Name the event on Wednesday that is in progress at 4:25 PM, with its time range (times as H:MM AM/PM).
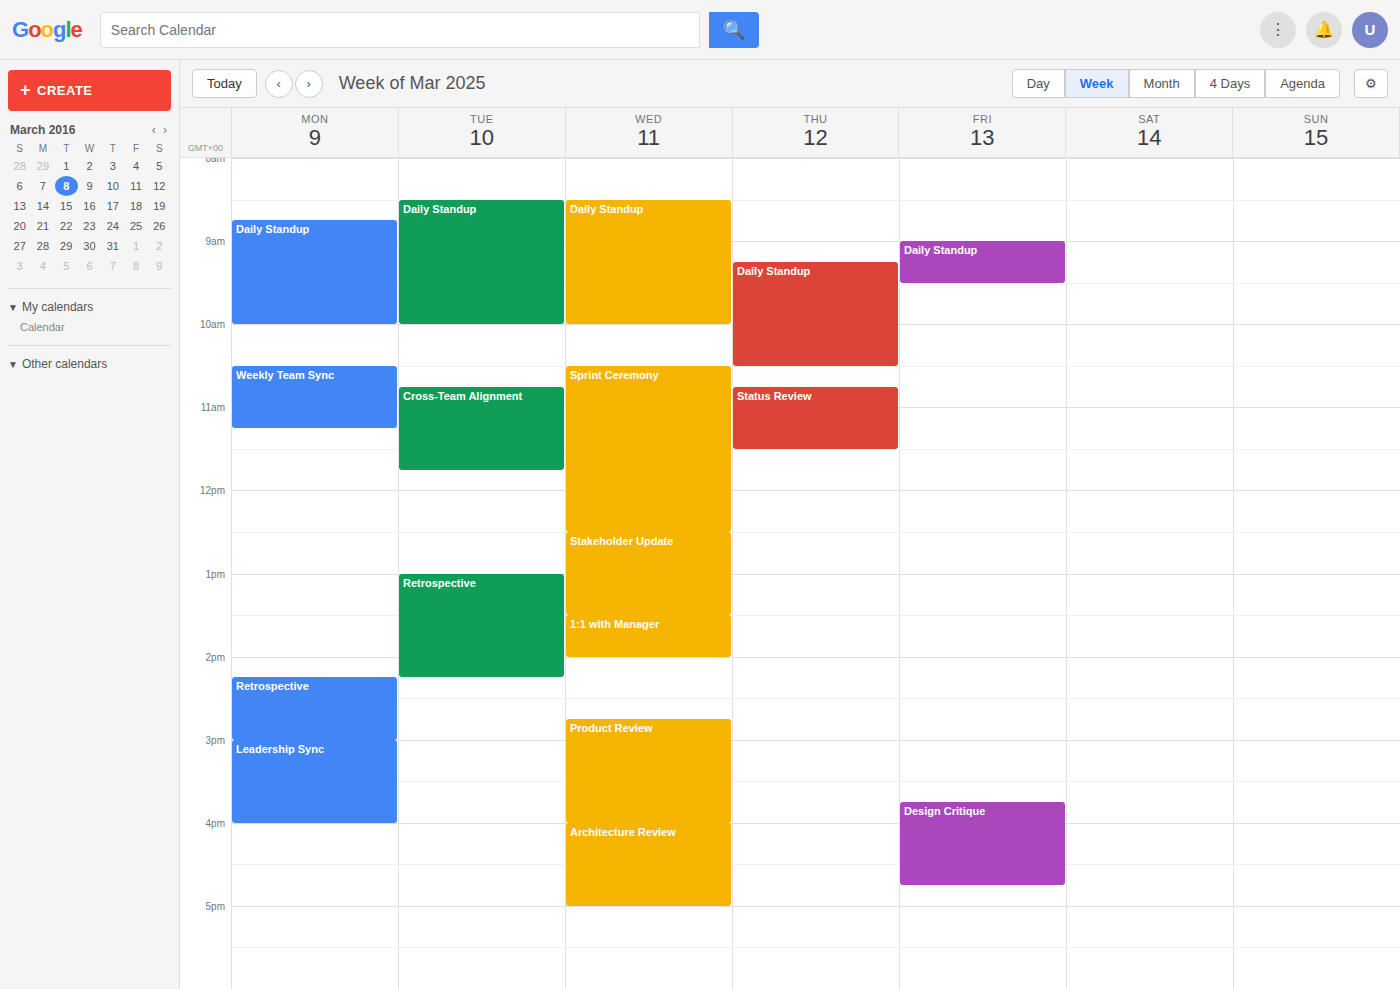
"Architecture Review", 4:00 PM to 5:00 PM